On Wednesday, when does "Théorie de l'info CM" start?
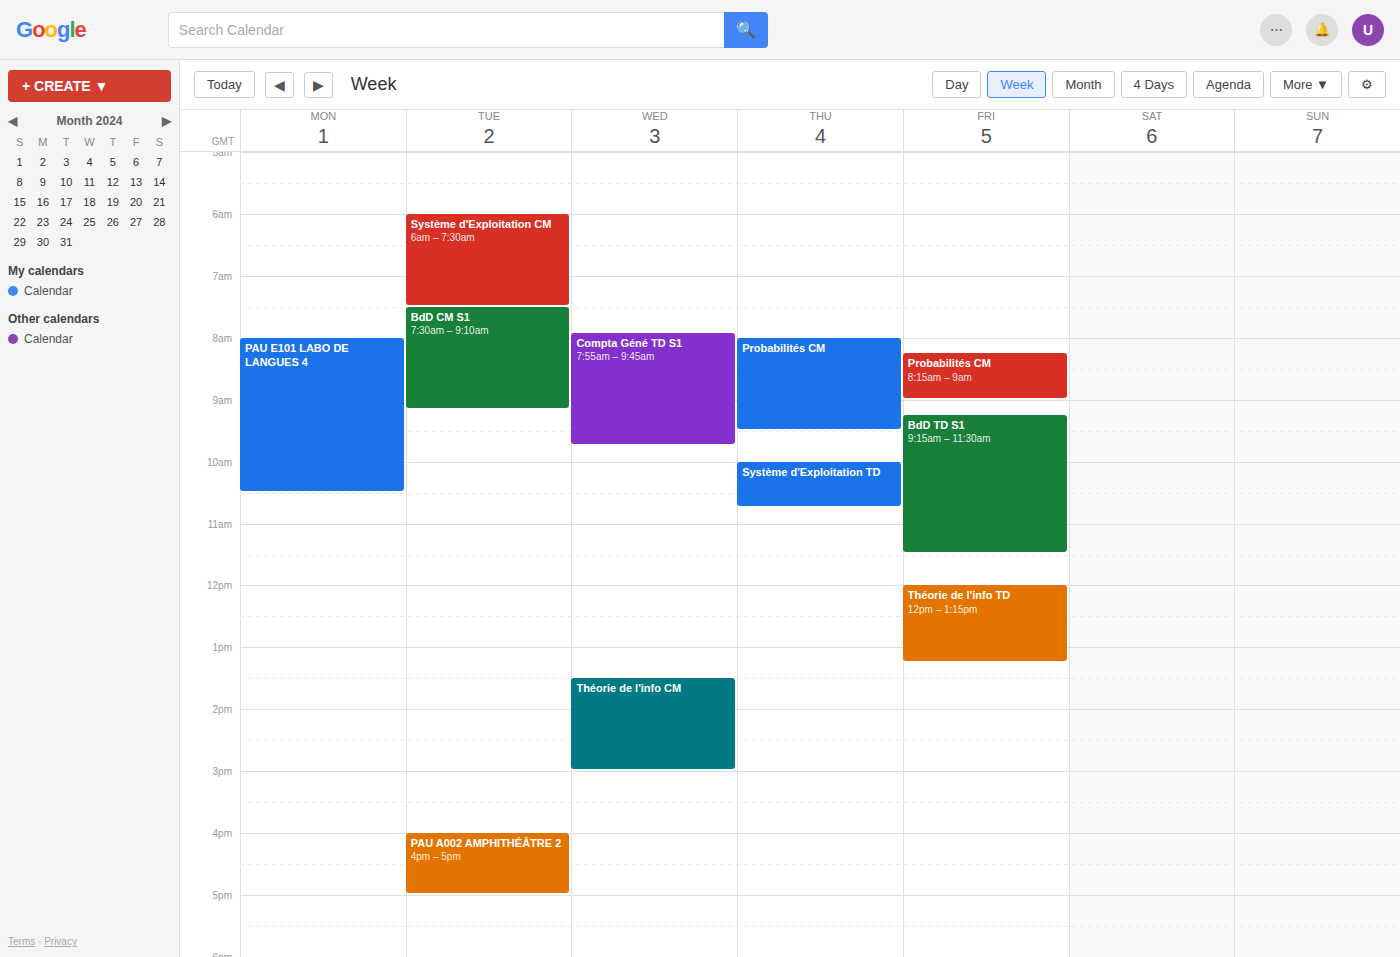
1:30 PM